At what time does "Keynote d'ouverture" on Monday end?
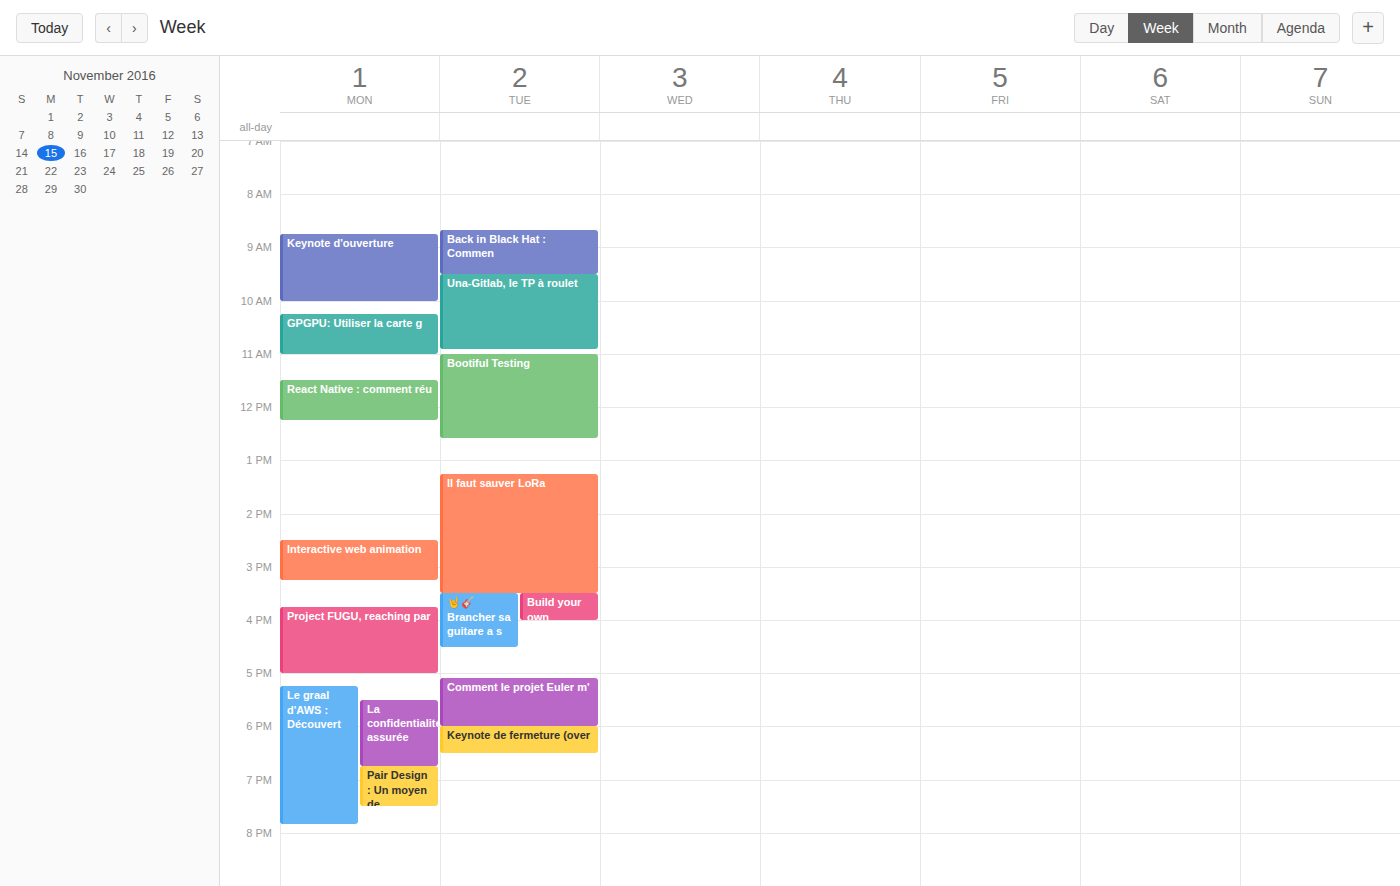
10:00 AM